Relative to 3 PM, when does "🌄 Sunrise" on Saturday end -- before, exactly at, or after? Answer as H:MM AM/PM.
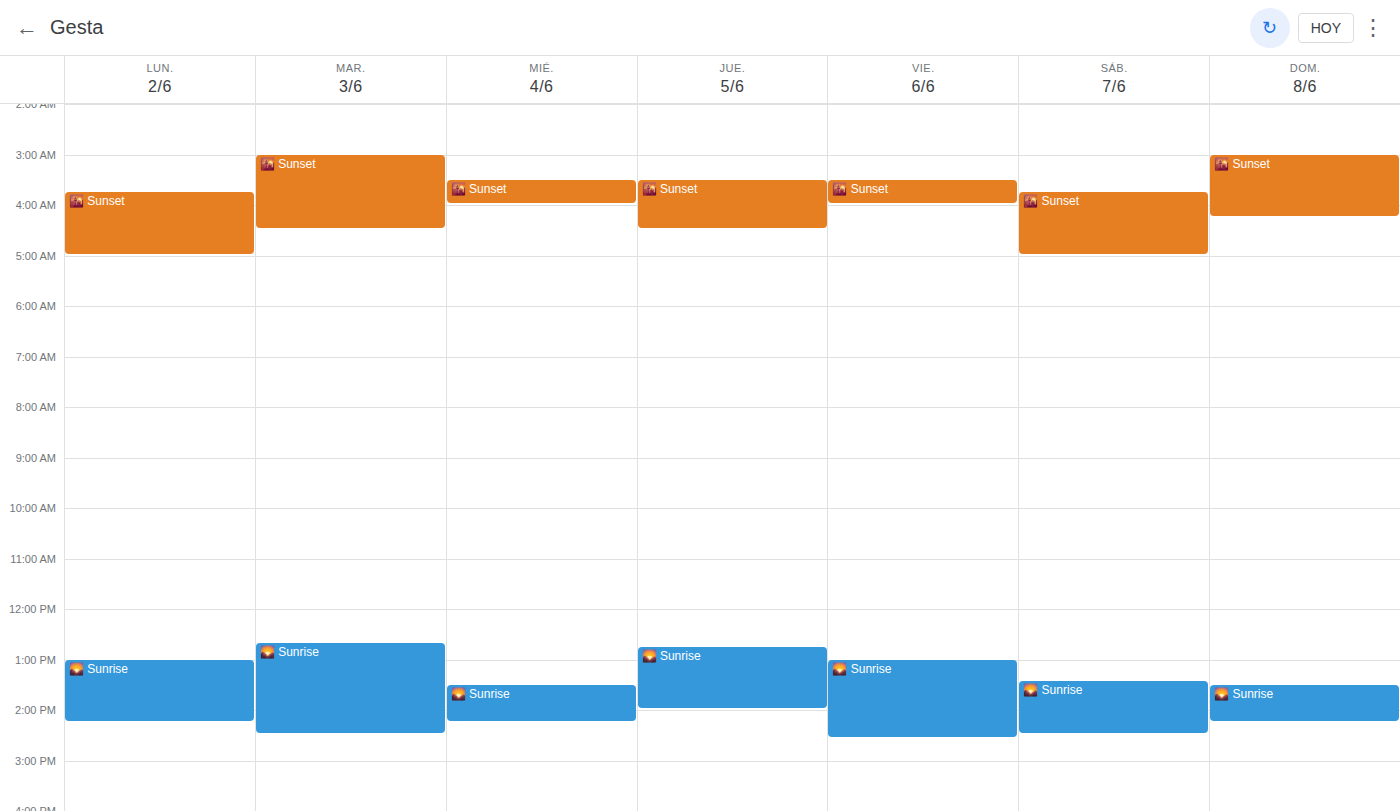
2:30 PM -- before 3 PM, 30 minutes above the 3 PM line.